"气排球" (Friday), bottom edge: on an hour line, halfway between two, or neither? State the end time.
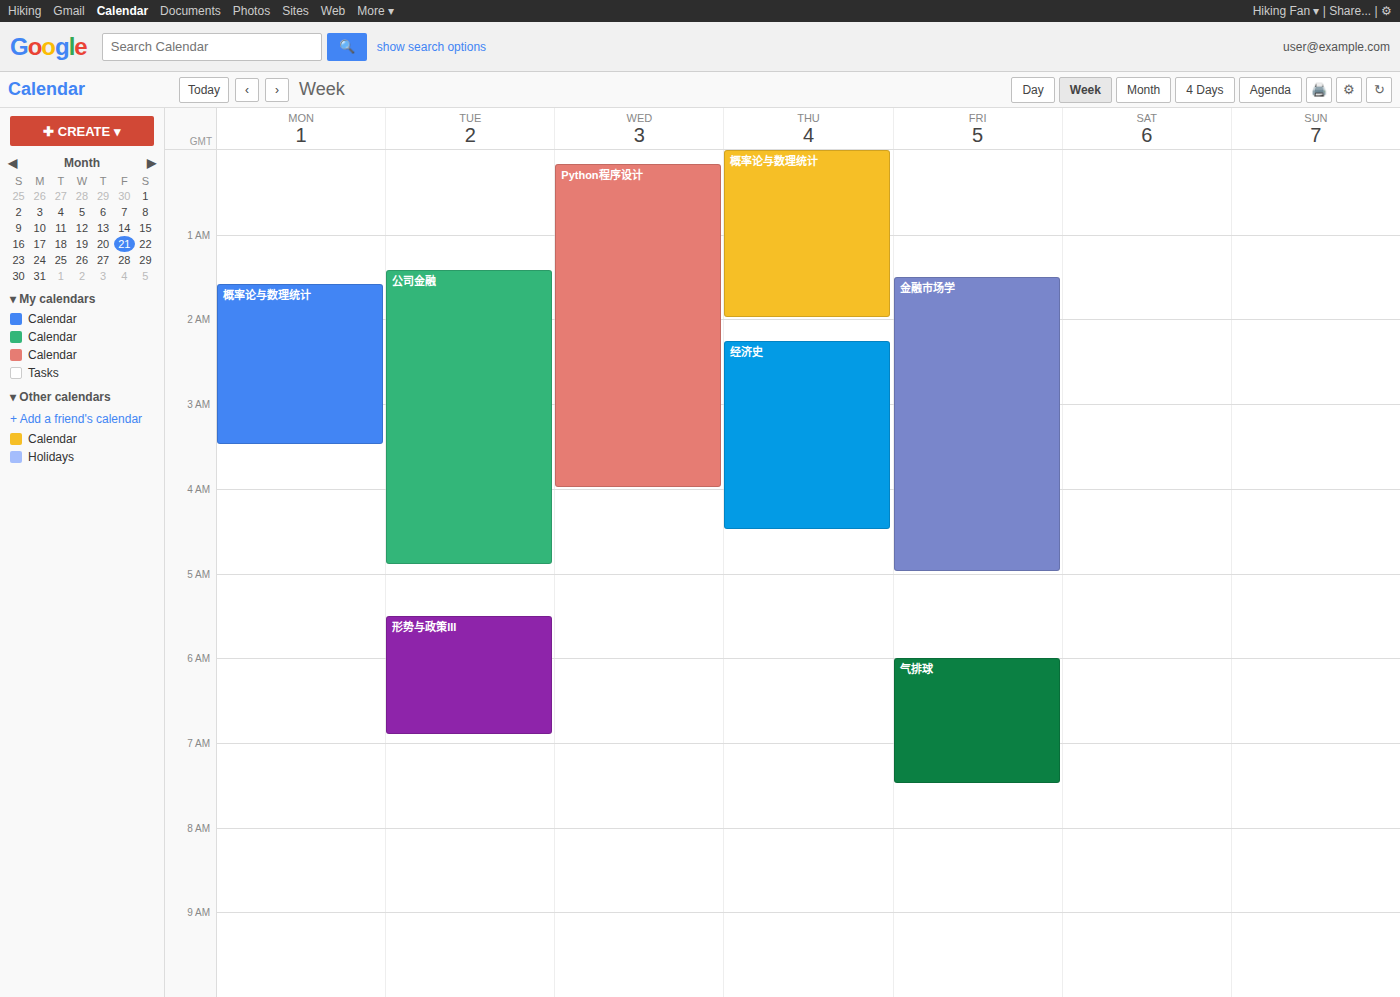
07:30 -- halfway between the 07:00 and 08:00 lines.